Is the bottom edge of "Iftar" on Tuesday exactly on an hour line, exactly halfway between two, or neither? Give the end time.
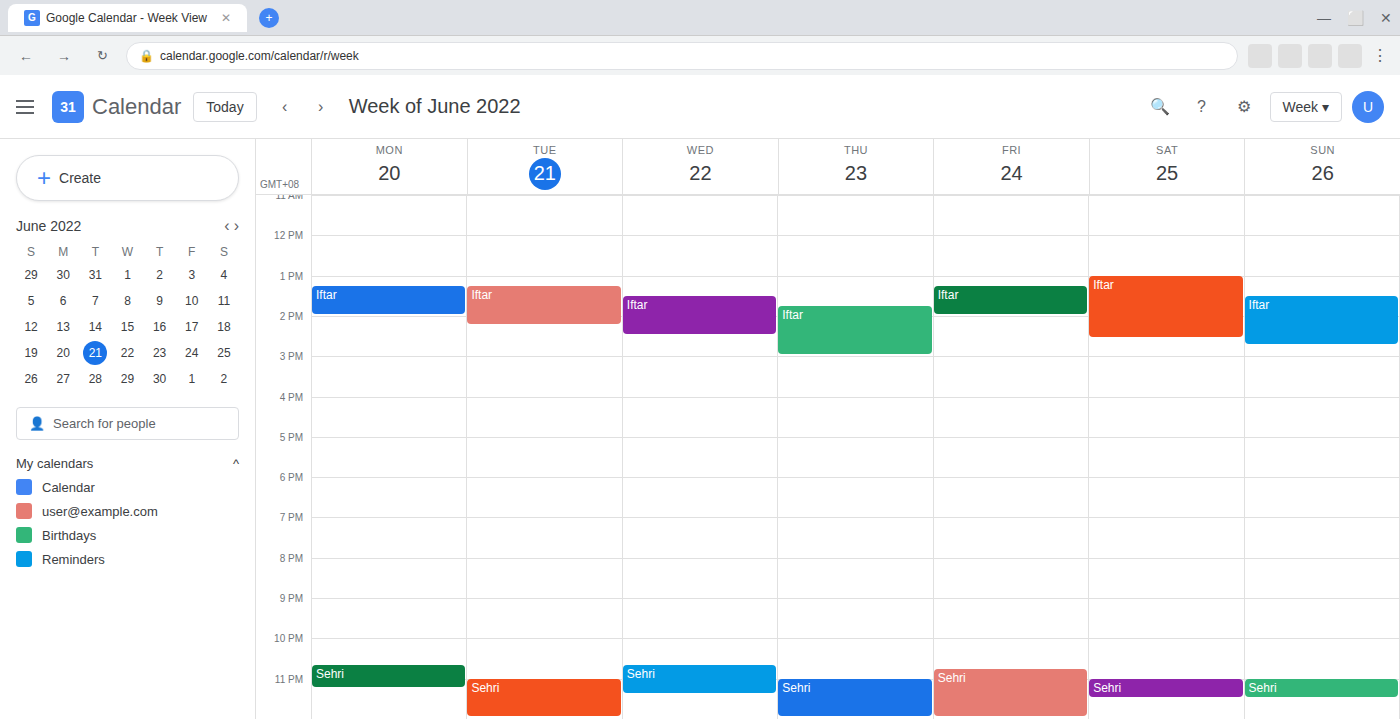
2:15 PM -- neither: a quarter of the way from the 2 PM line to the 3 PM line.